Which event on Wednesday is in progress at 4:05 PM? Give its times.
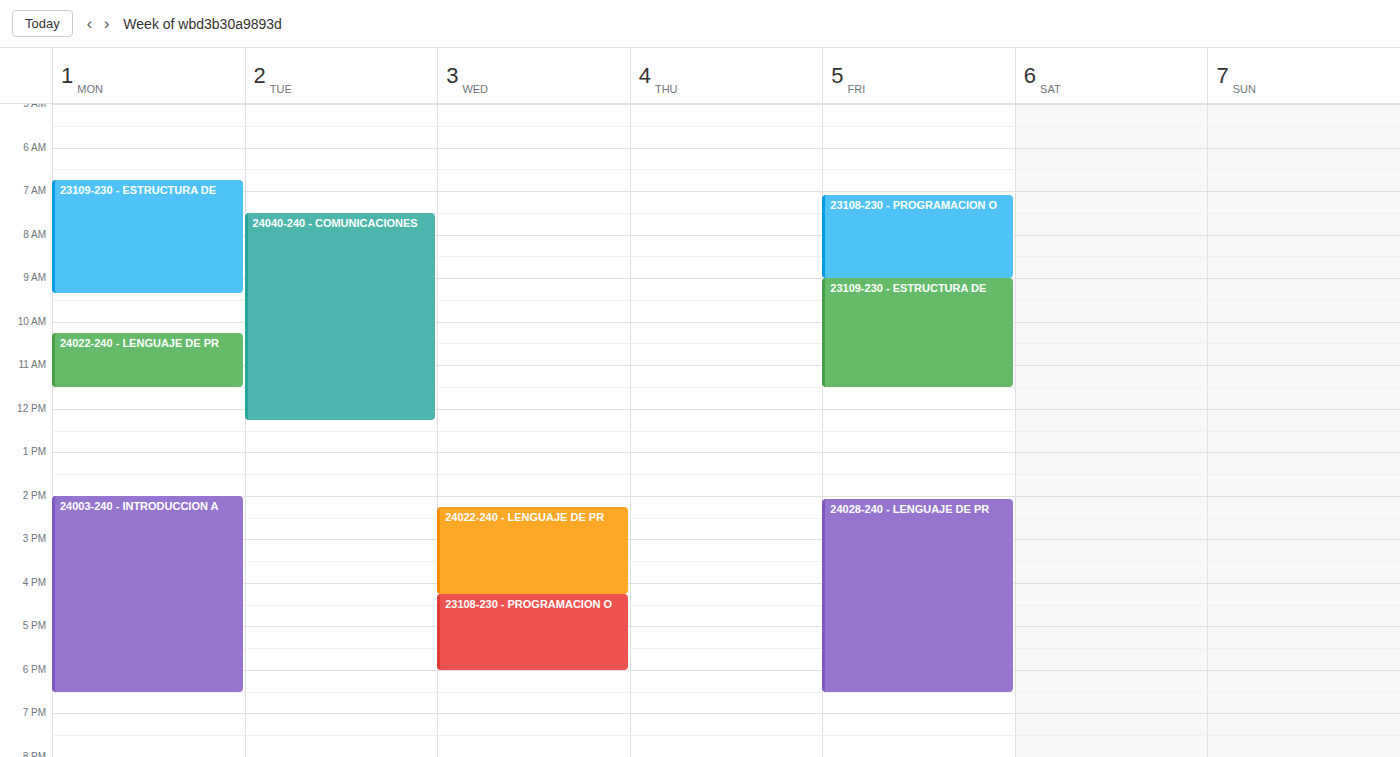
"24022-240 - LENGUAJE DE PR", 2:15 PM to 4:15 PM